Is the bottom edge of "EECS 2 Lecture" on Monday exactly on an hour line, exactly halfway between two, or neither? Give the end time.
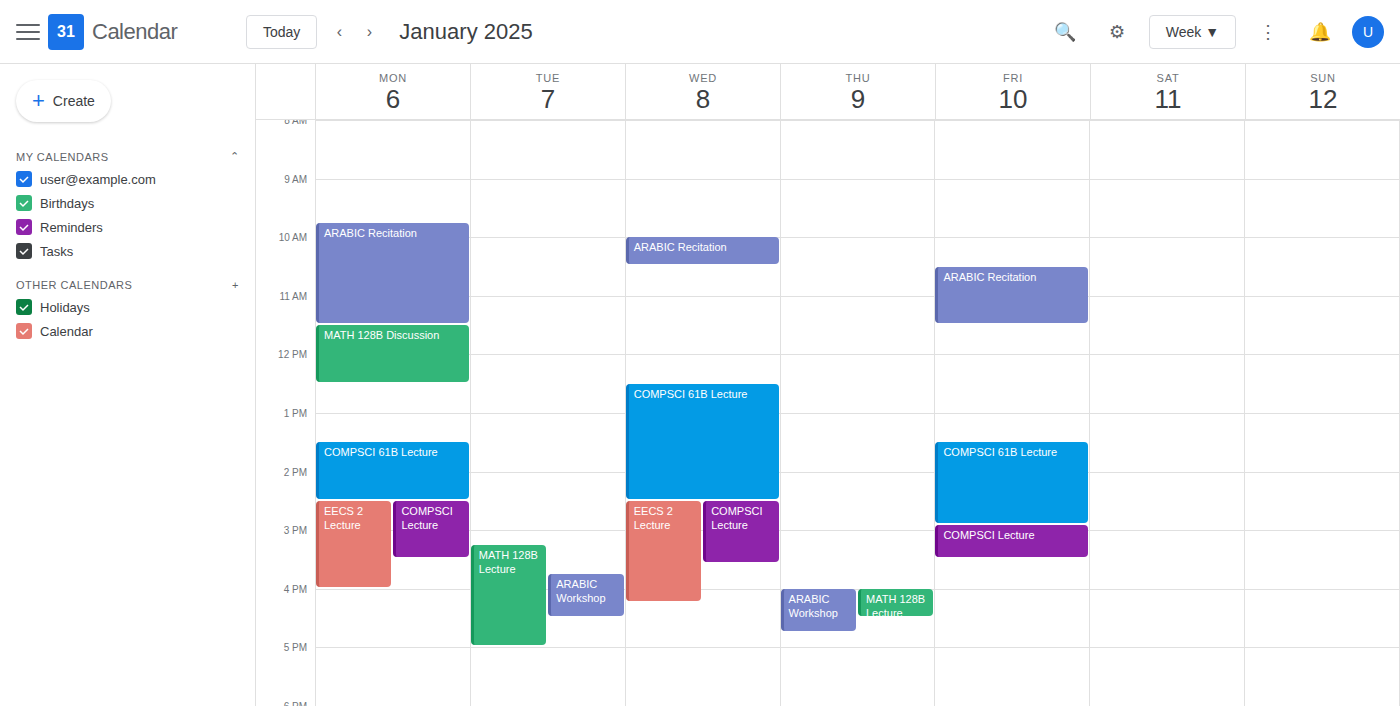
4:00 PM -- exactly on the 4 PM line.